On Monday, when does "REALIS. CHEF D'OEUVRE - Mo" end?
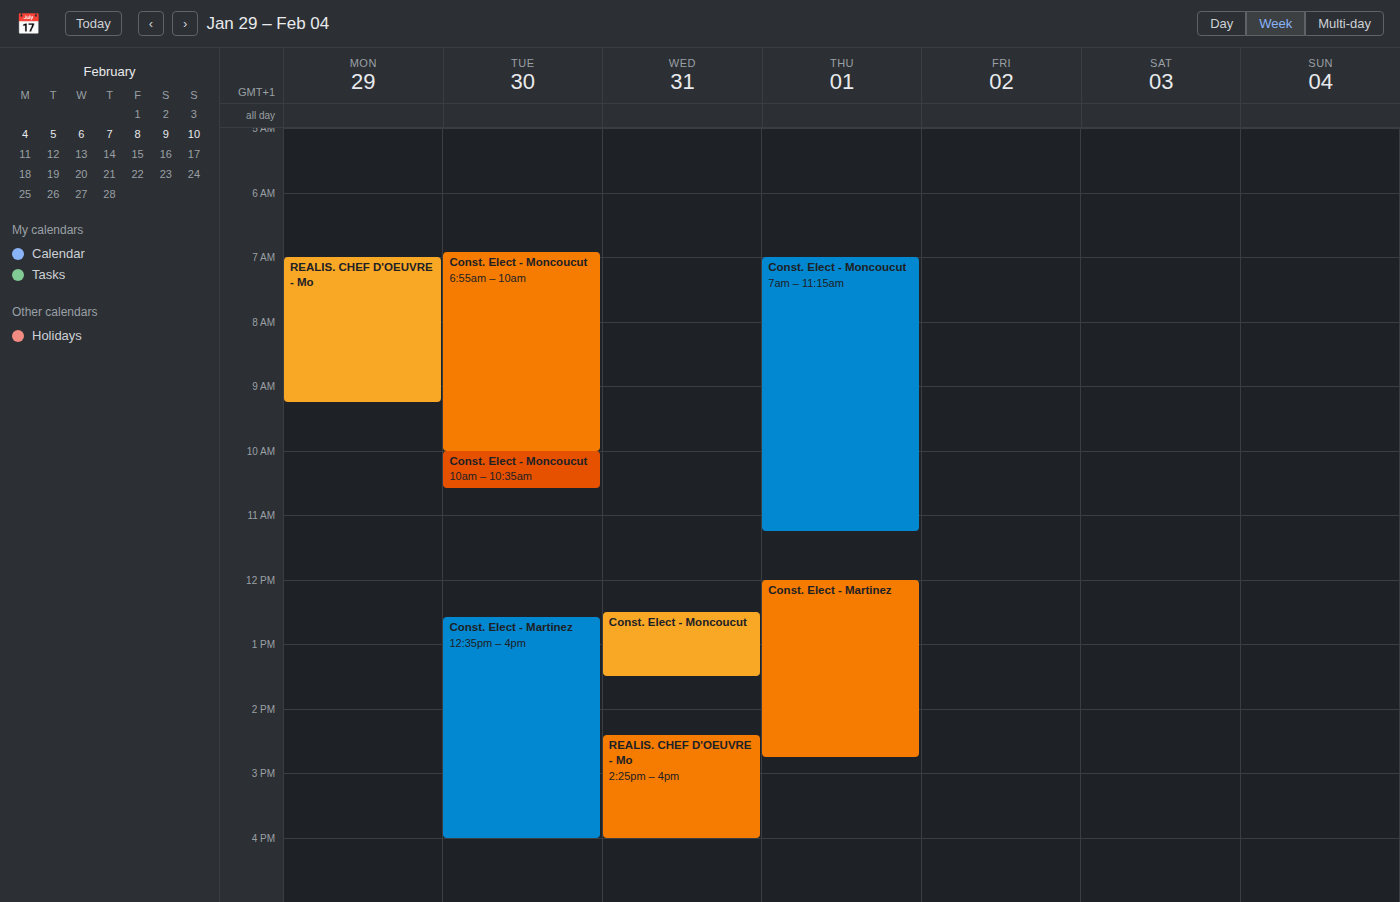
9:15 AM